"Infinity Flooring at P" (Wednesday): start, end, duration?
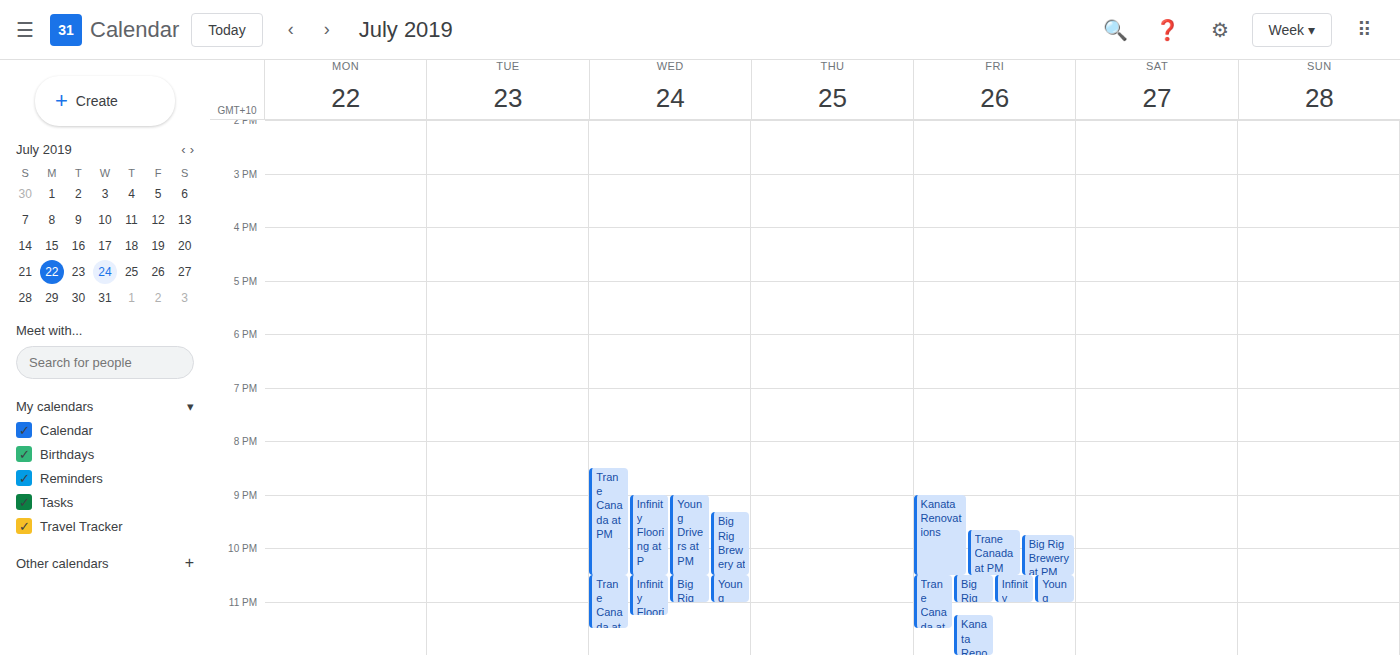
9:00 PM to 10:30 PM, 1 hour 30 minutes